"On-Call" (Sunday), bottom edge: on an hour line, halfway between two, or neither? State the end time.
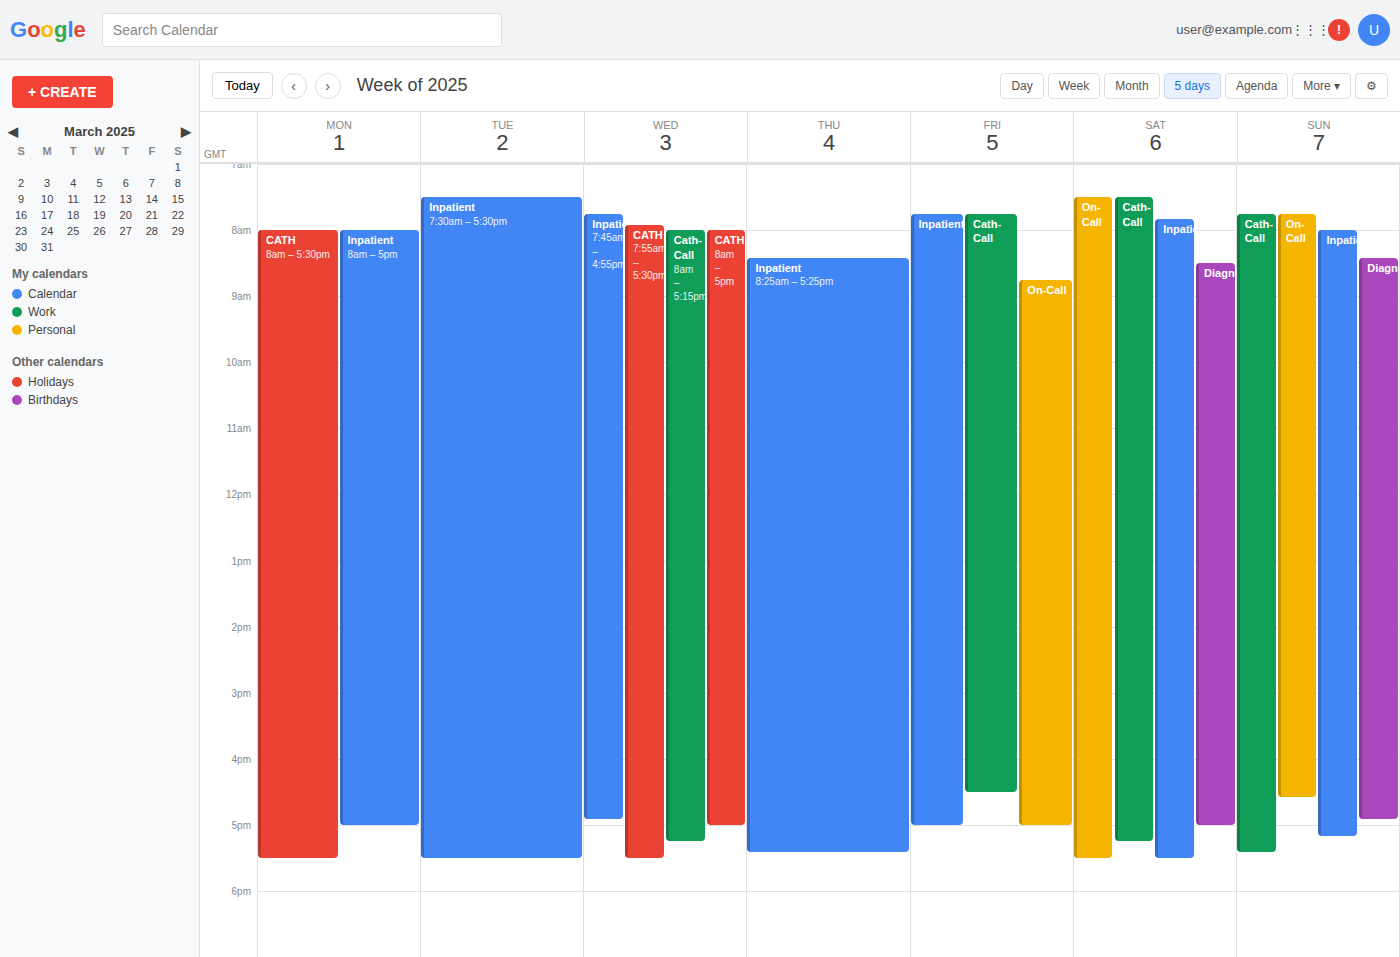
4:35 PM -- neither: 35 minutes below the 4 PM line and 25 minutes above the 5 PM line.